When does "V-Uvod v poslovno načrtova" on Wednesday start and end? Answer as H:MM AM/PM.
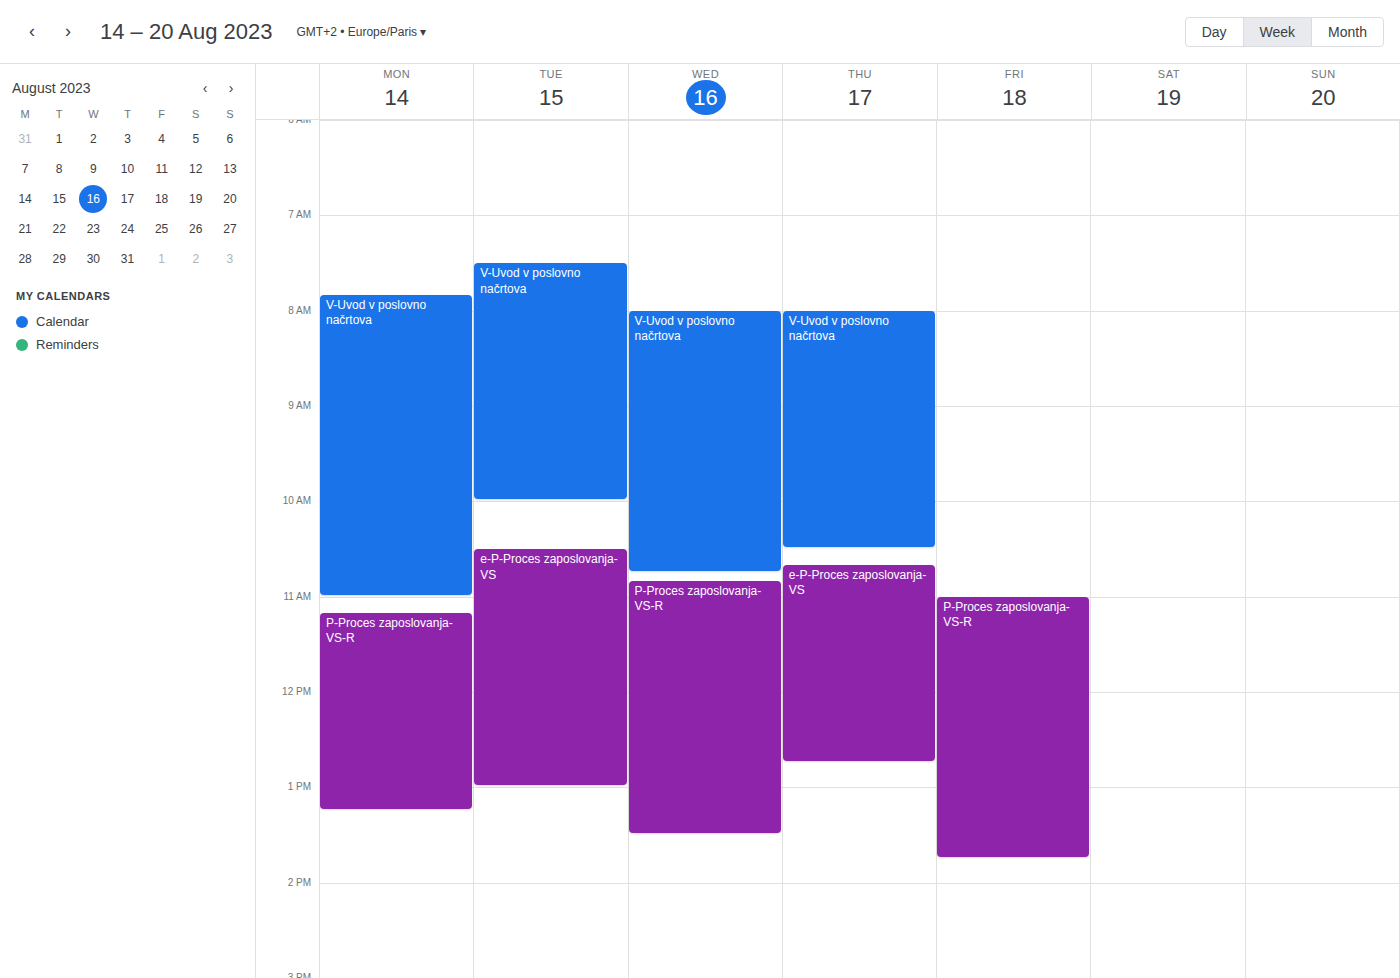
8:00 AM to 10:45 AM